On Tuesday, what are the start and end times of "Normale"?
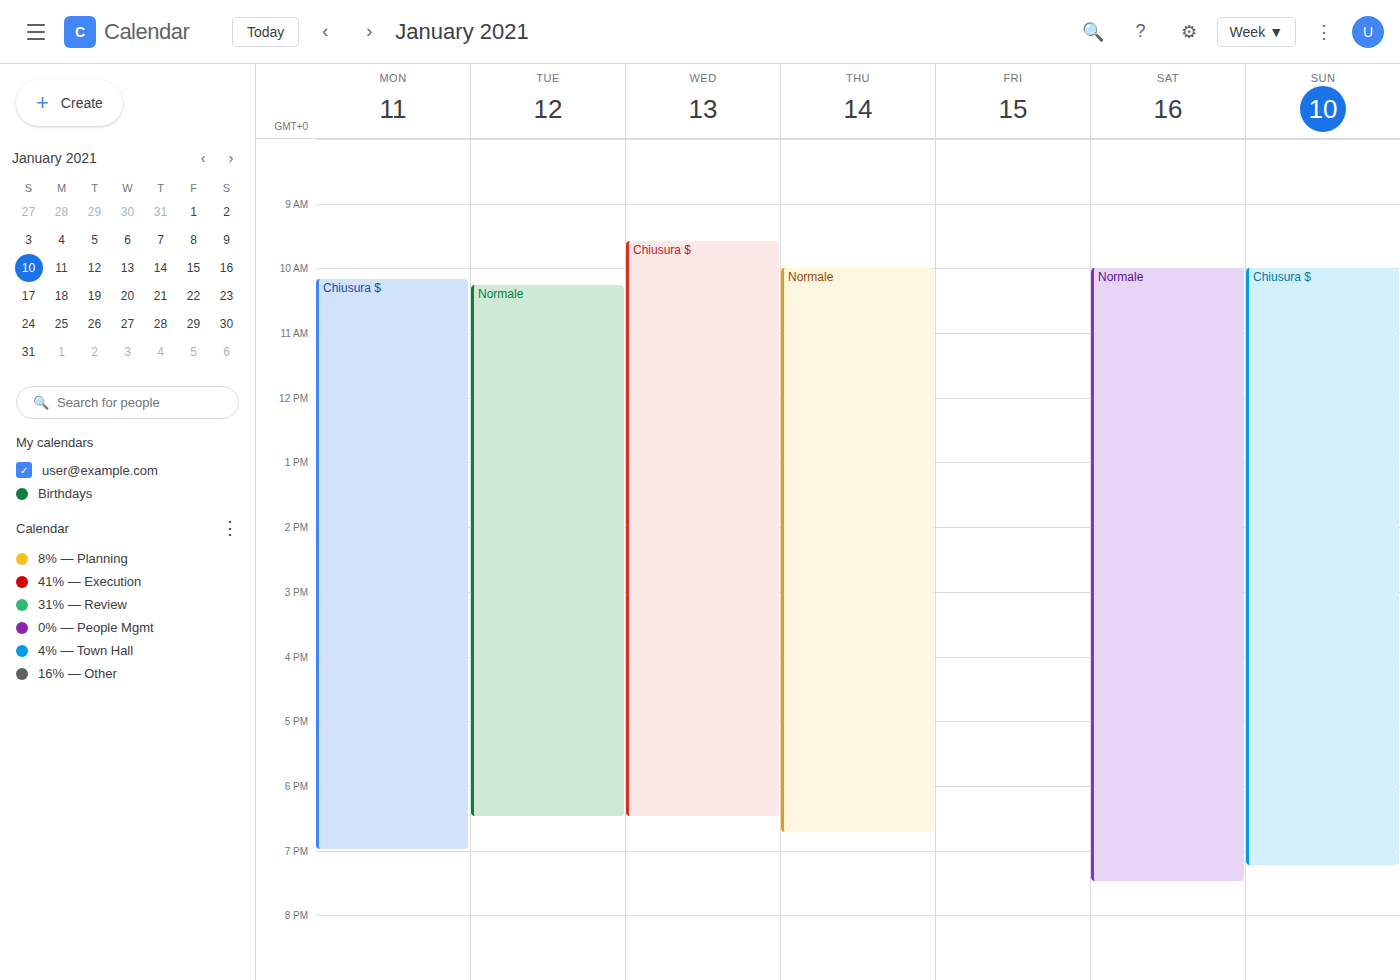
10:15 AM to 6:30 PM